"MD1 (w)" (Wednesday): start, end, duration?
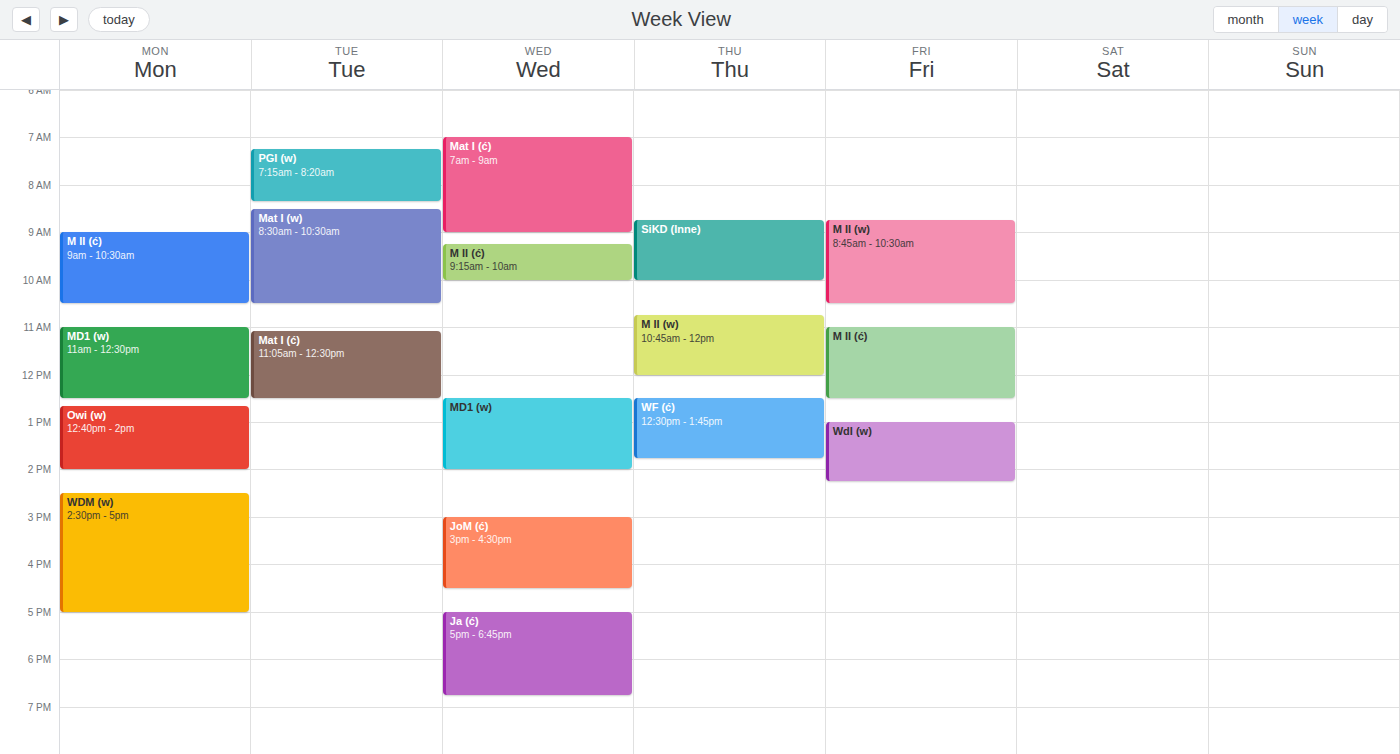
12:30 to 14:00, 1 hour 30 minutes